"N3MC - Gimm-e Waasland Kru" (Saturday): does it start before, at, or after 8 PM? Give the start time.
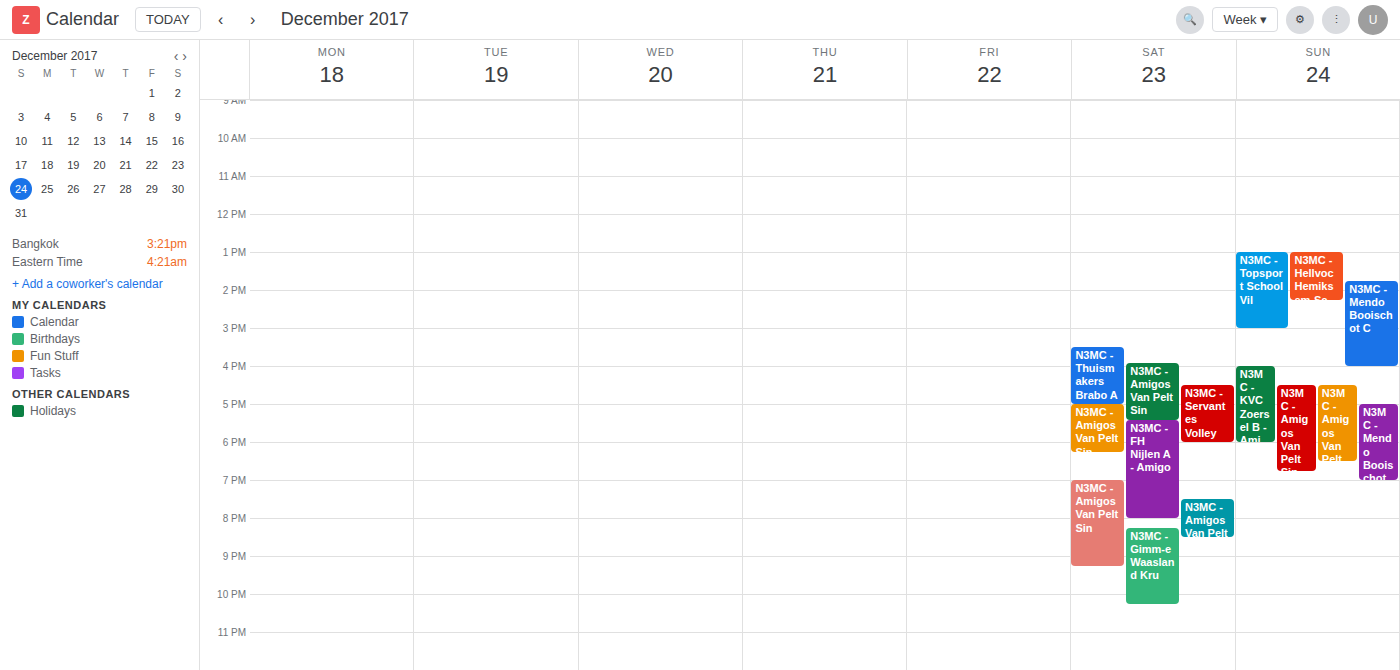
8:15 PM -- after 8 PM, 15 minutes below the 8 PM line.